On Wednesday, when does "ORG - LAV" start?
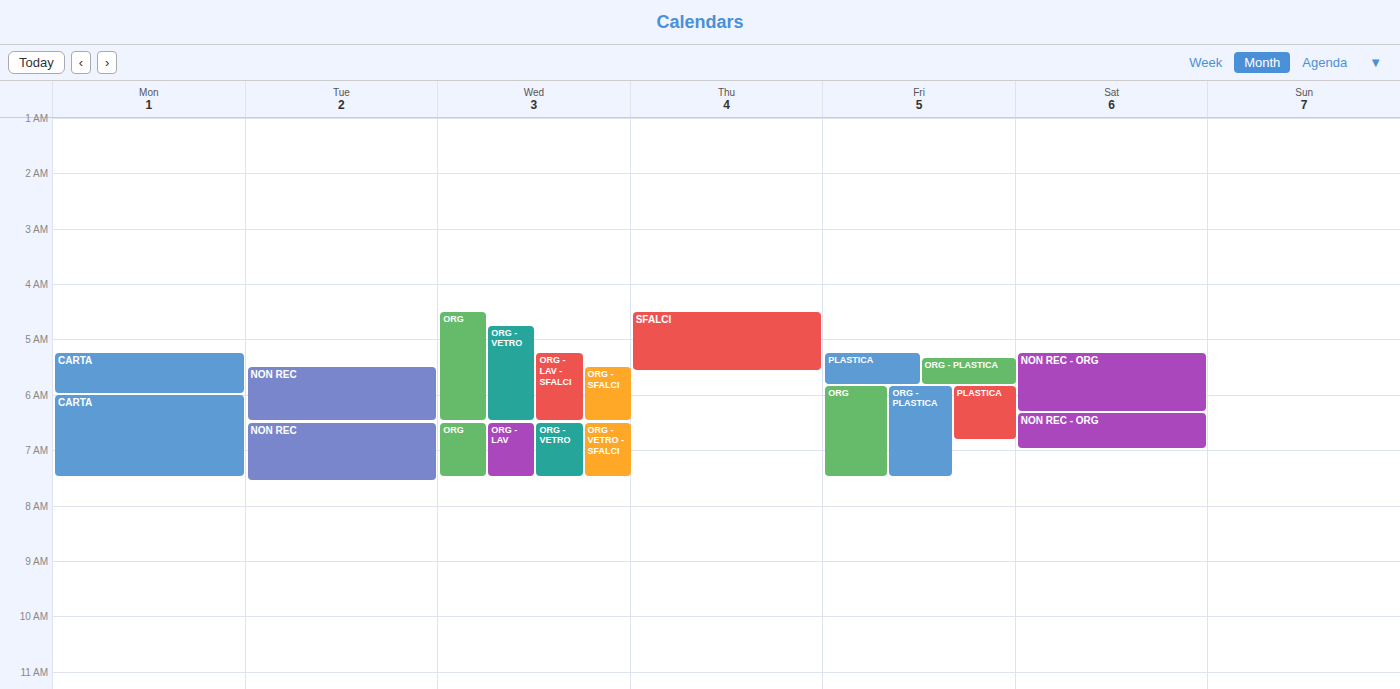
6:30 AM